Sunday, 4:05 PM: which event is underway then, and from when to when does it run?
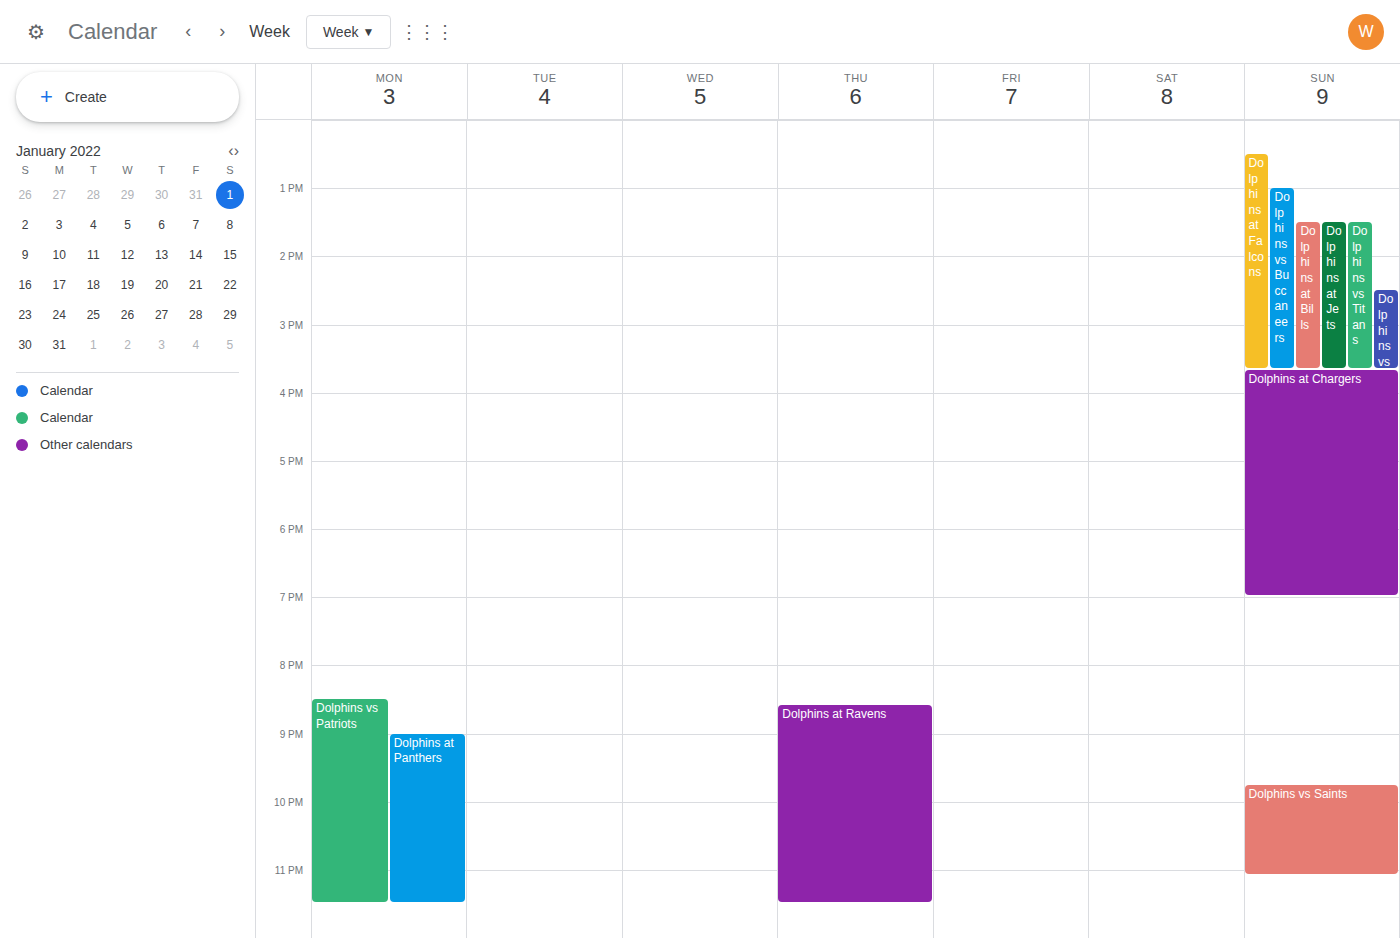
"Dolphins at Chargers", 3:40 PM to 7:00 PM